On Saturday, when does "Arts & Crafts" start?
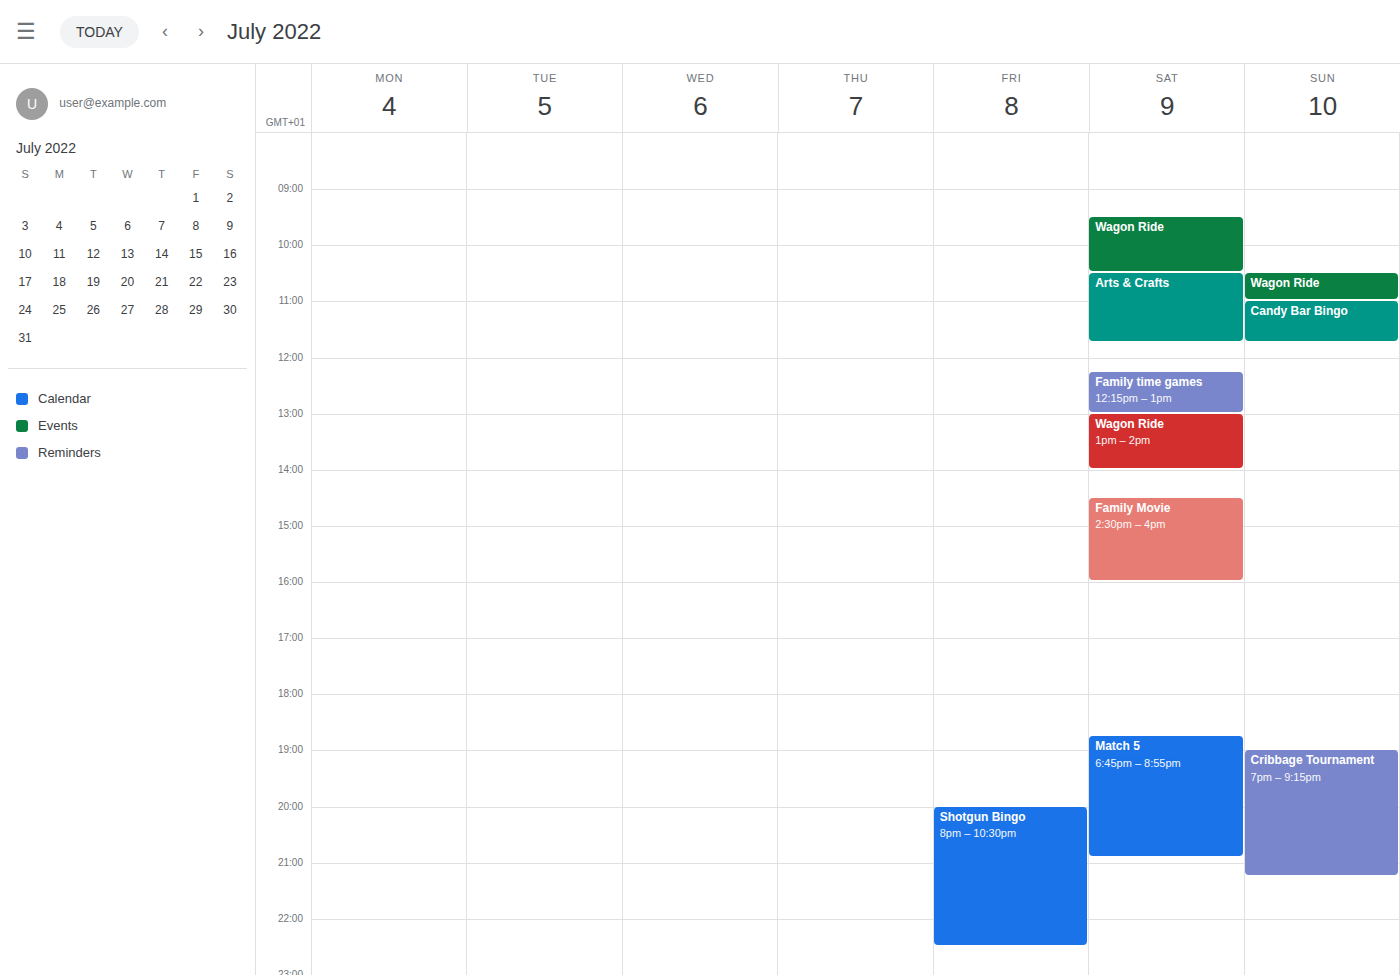
10:30 AM